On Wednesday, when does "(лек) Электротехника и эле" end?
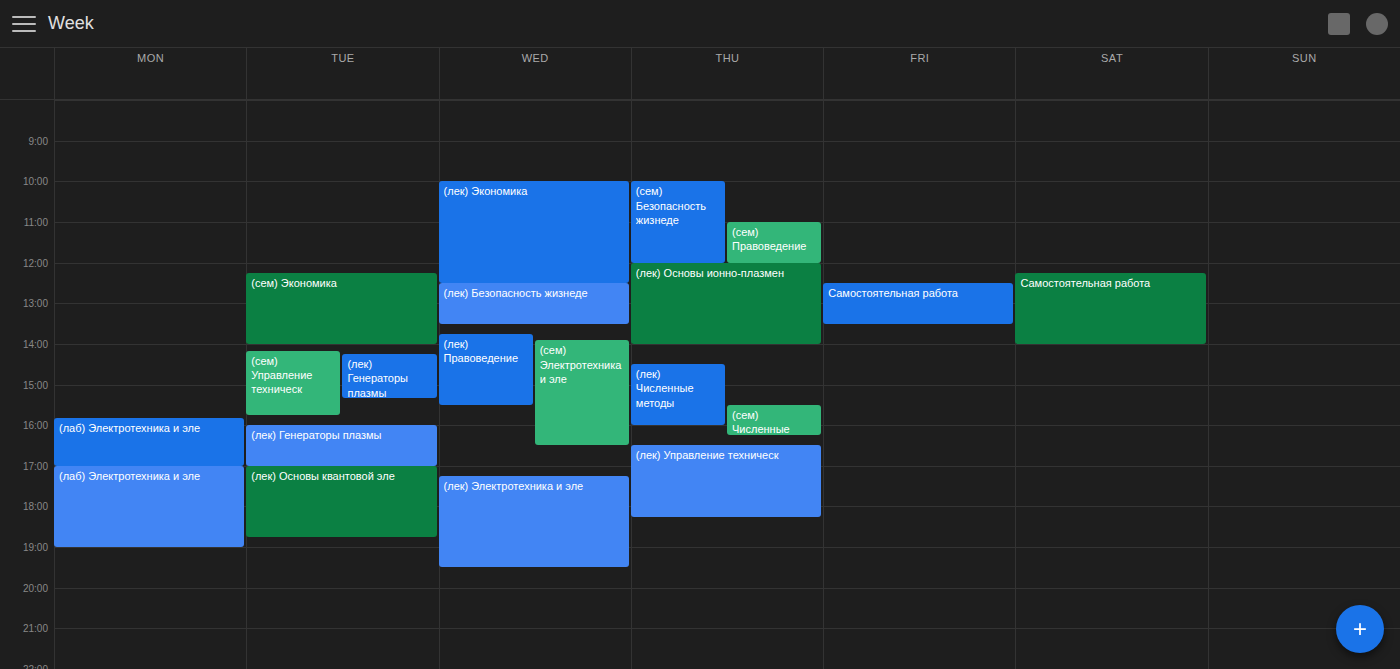
7:30 PM